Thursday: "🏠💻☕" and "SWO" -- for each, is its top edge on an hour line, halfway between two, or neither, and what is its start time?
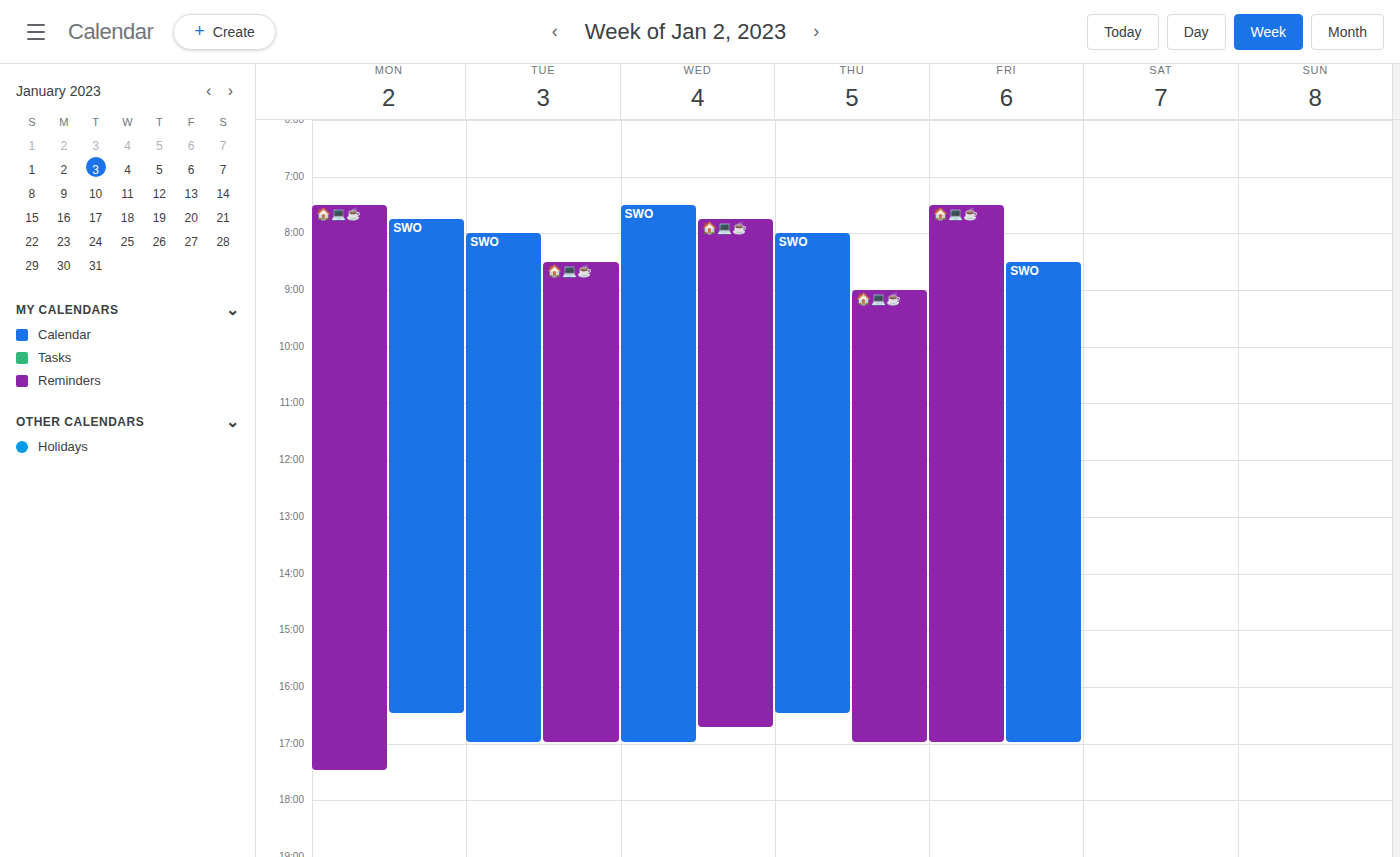
"🏠💻☕": 9:00 AM, exactly on the 9 AM line. "SWO": 8:00 AM, exactly on the 8 AM line.